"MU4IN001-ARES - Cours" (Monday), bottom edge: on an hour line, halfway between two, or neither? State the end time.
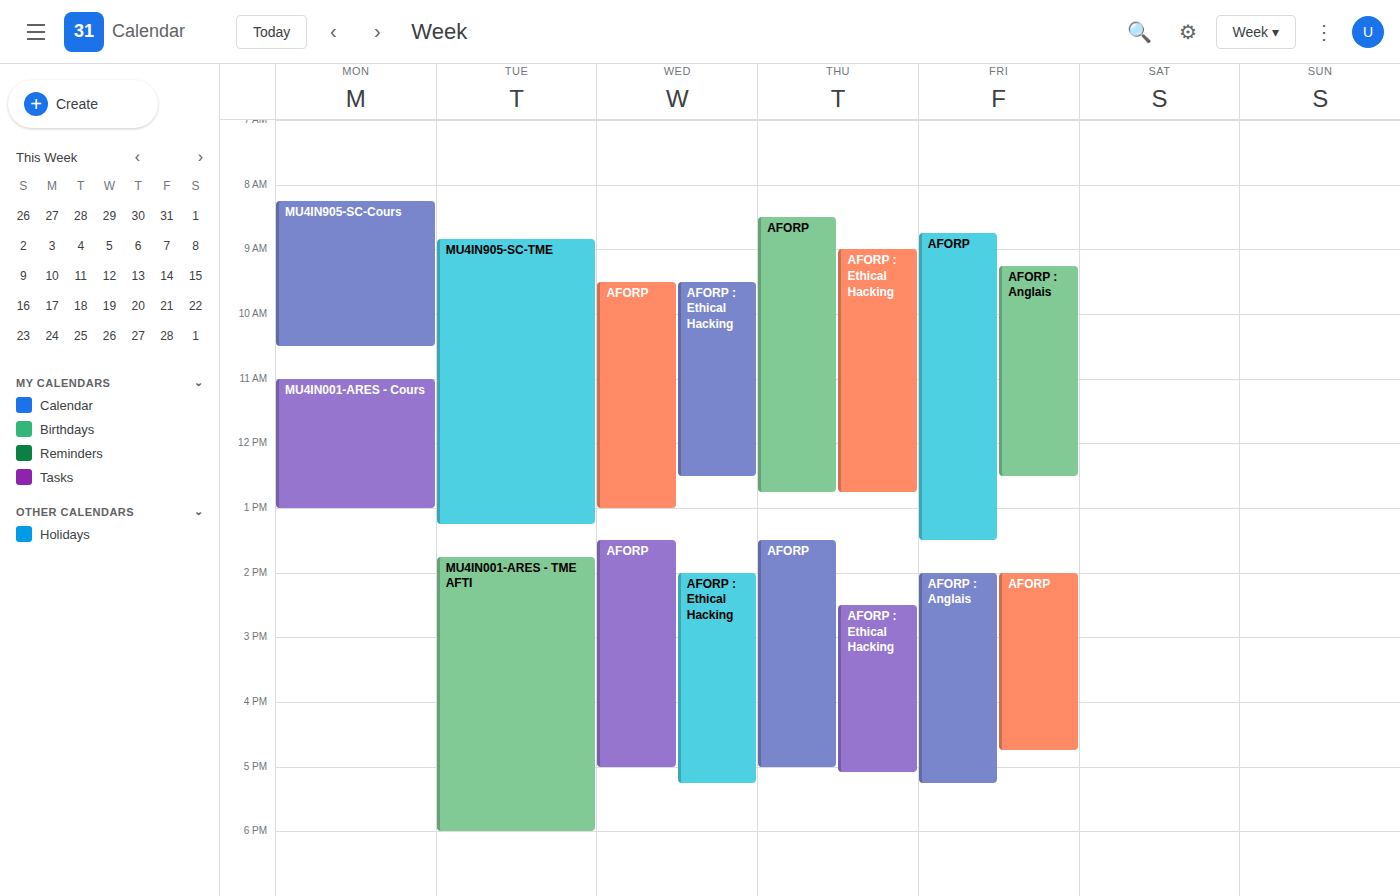
1:00 PM -- exactly on the 1 PM line.